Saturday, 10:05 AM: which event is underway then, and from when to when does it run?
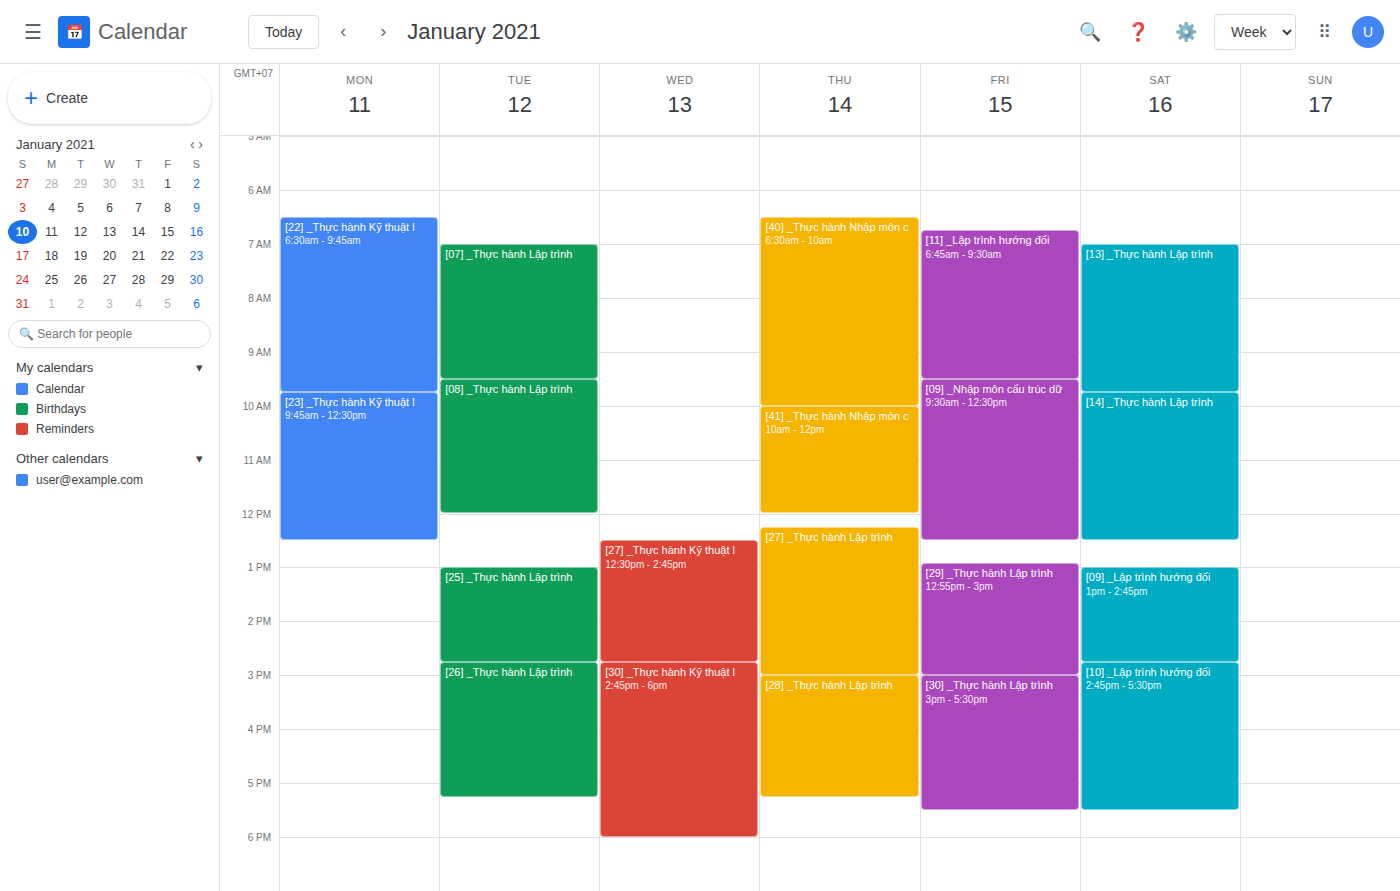
"[14] _Thực hành Lập trình", 9:45 AM to 12:30 PM